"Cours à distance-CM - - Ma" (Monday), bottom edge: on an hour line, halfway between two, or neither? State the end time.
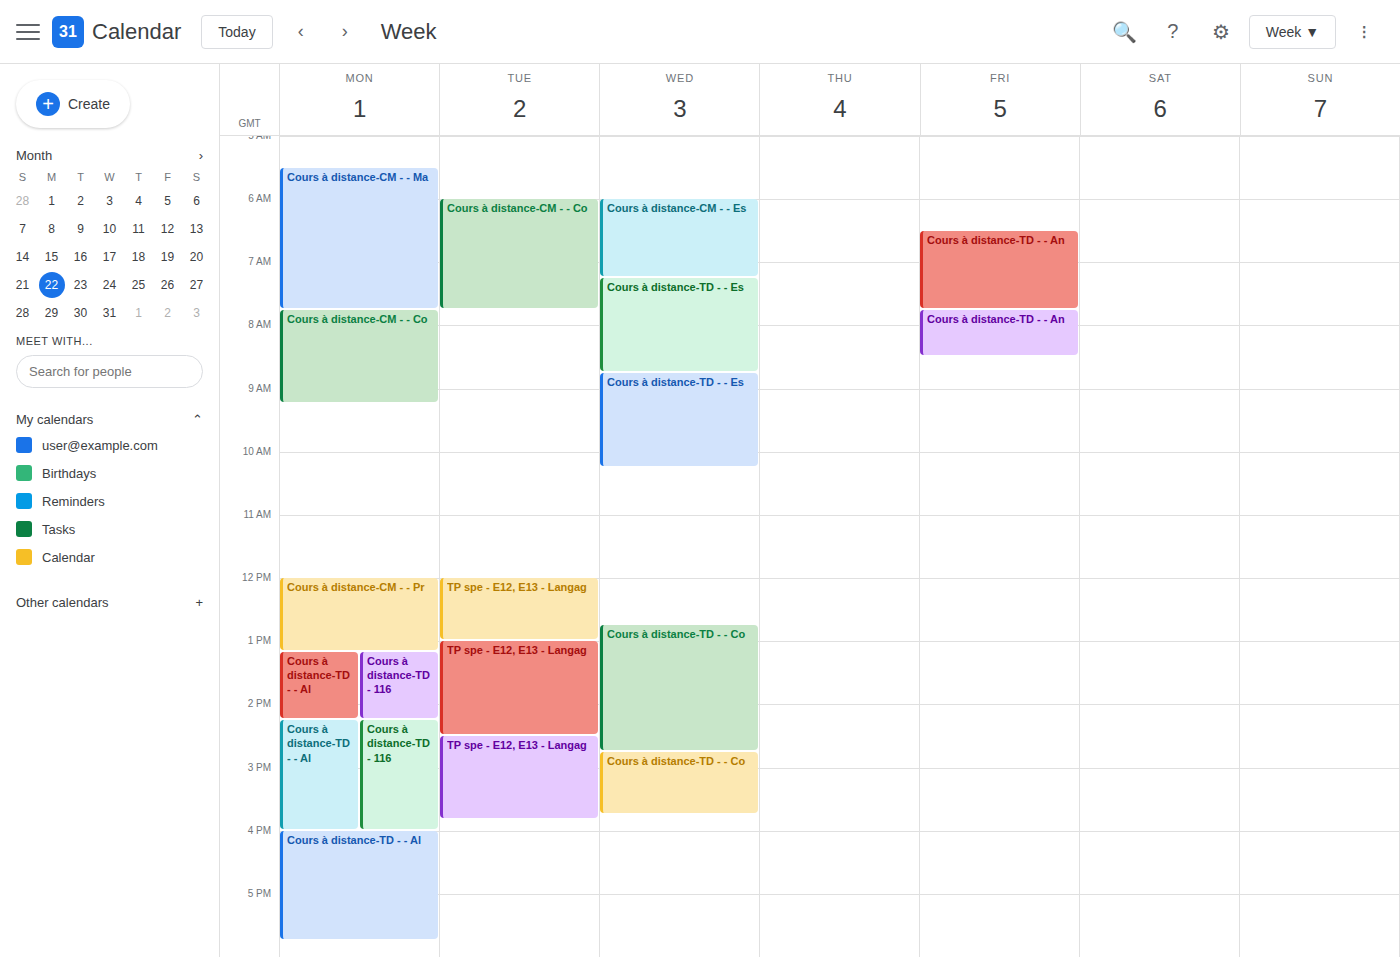
7:45 AM -- neither: three quarters of the way from the 7 AM line to the 8 AM line.